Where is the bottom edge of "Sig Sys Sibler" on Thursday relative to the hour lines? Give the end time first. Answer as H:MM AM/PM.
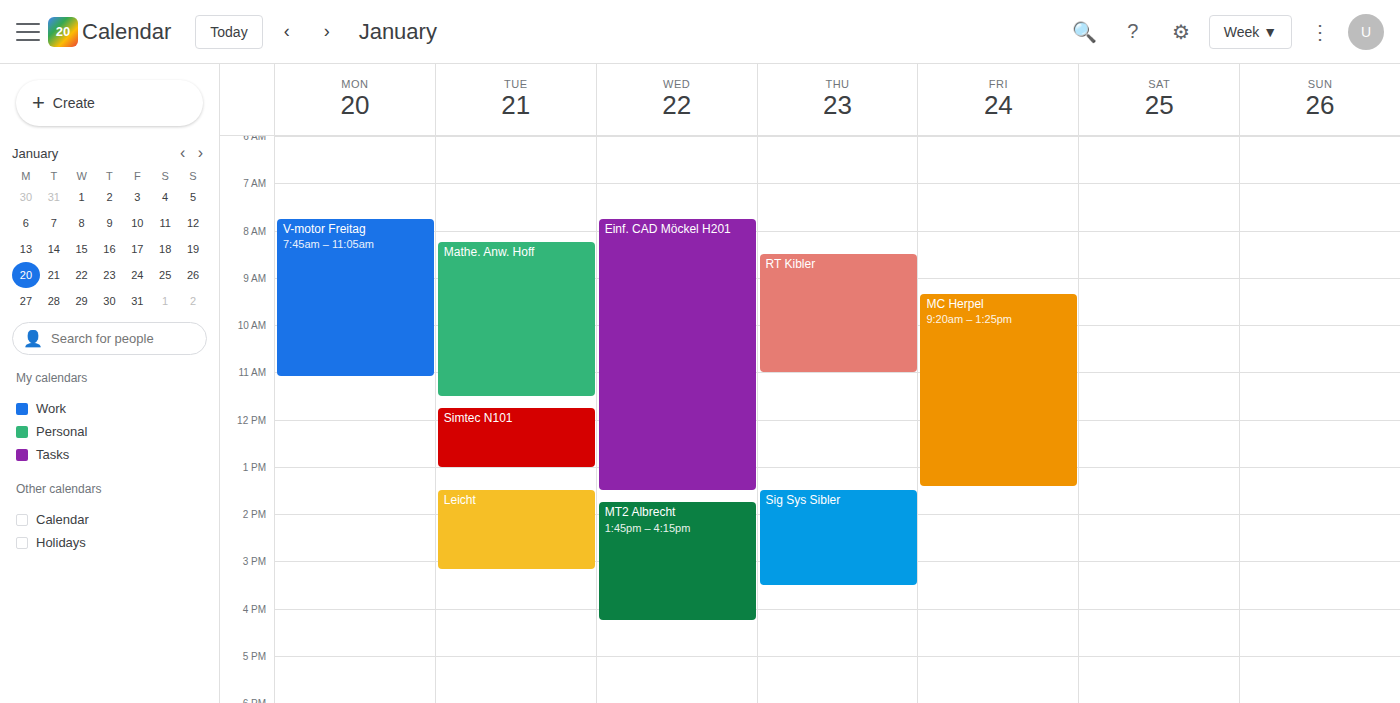
3:30 PM -- halfway between the 3 PM and 4 PM lines.